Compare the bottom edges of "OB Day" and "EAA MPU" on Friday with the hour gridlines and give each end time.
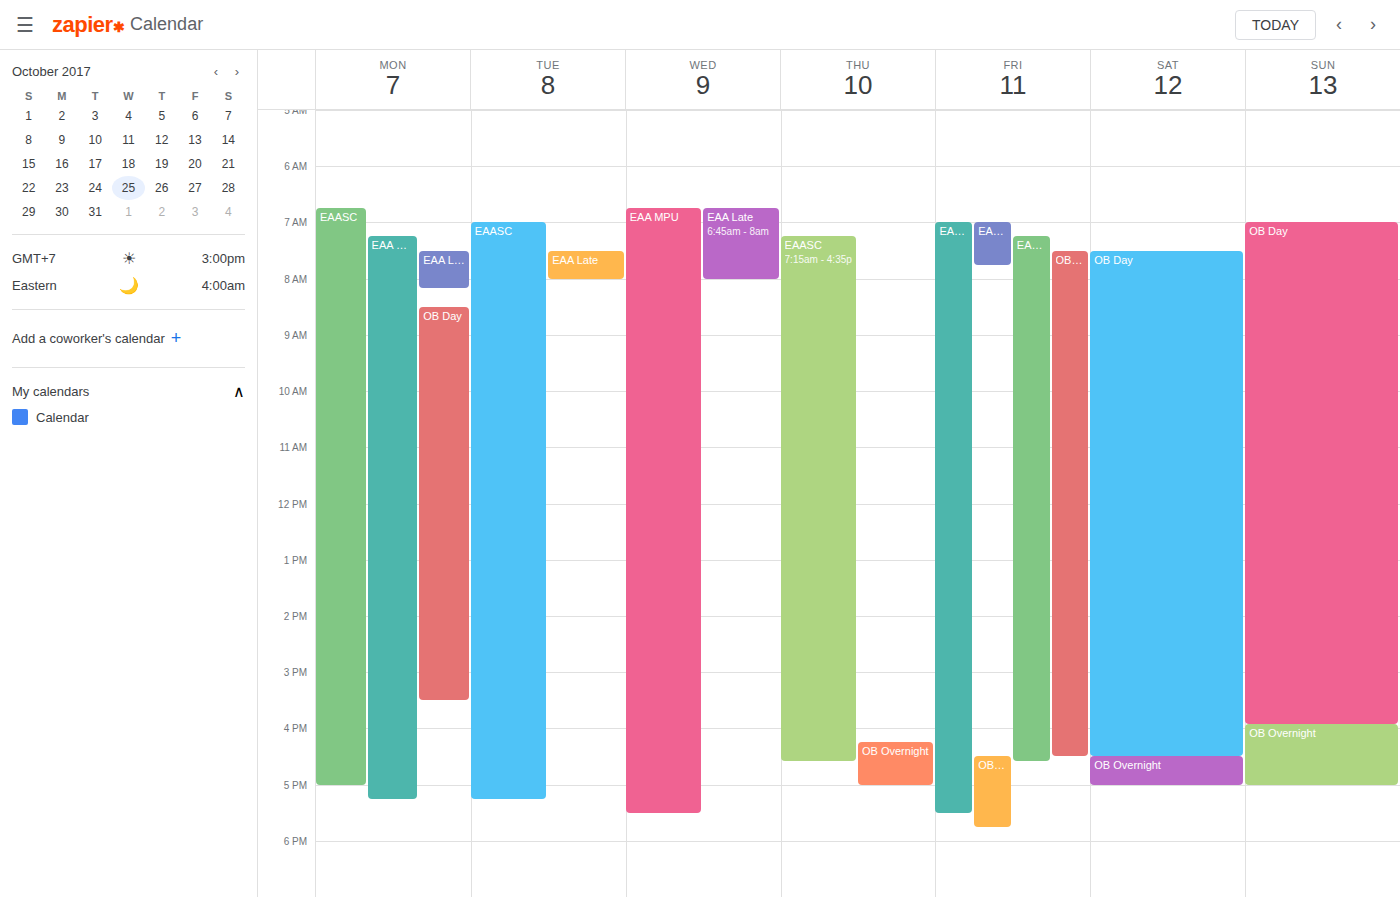
"OB Day": 4:30 PM, halfway between the 4 PM and 5 PM lines. "EAA MPU": 5:30 PM, halfway between the 5 PM and 6 PM lines.